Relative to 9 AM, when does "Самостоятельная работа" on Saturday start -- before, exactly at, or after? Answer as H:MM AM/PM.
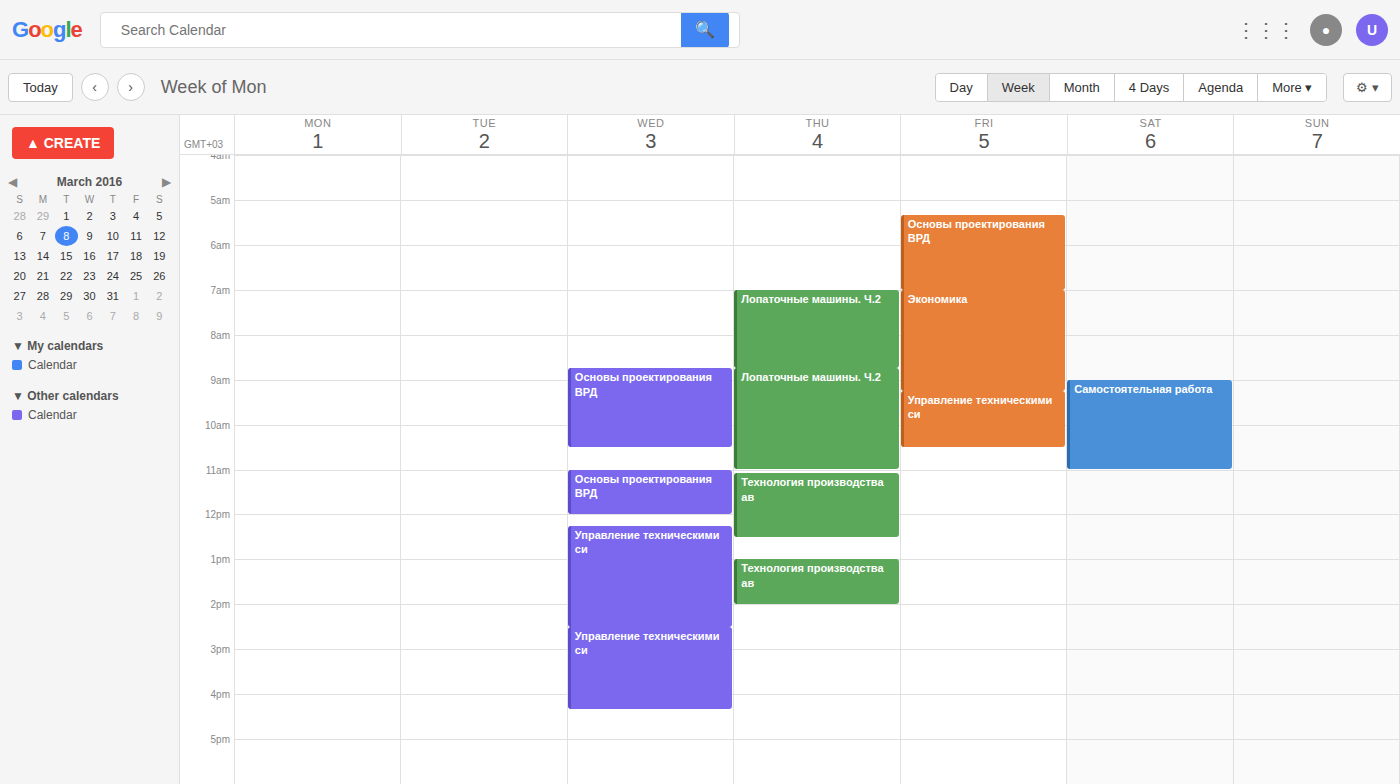
9:00 AM -- exactly at 9 AM, on the 9 AM line.